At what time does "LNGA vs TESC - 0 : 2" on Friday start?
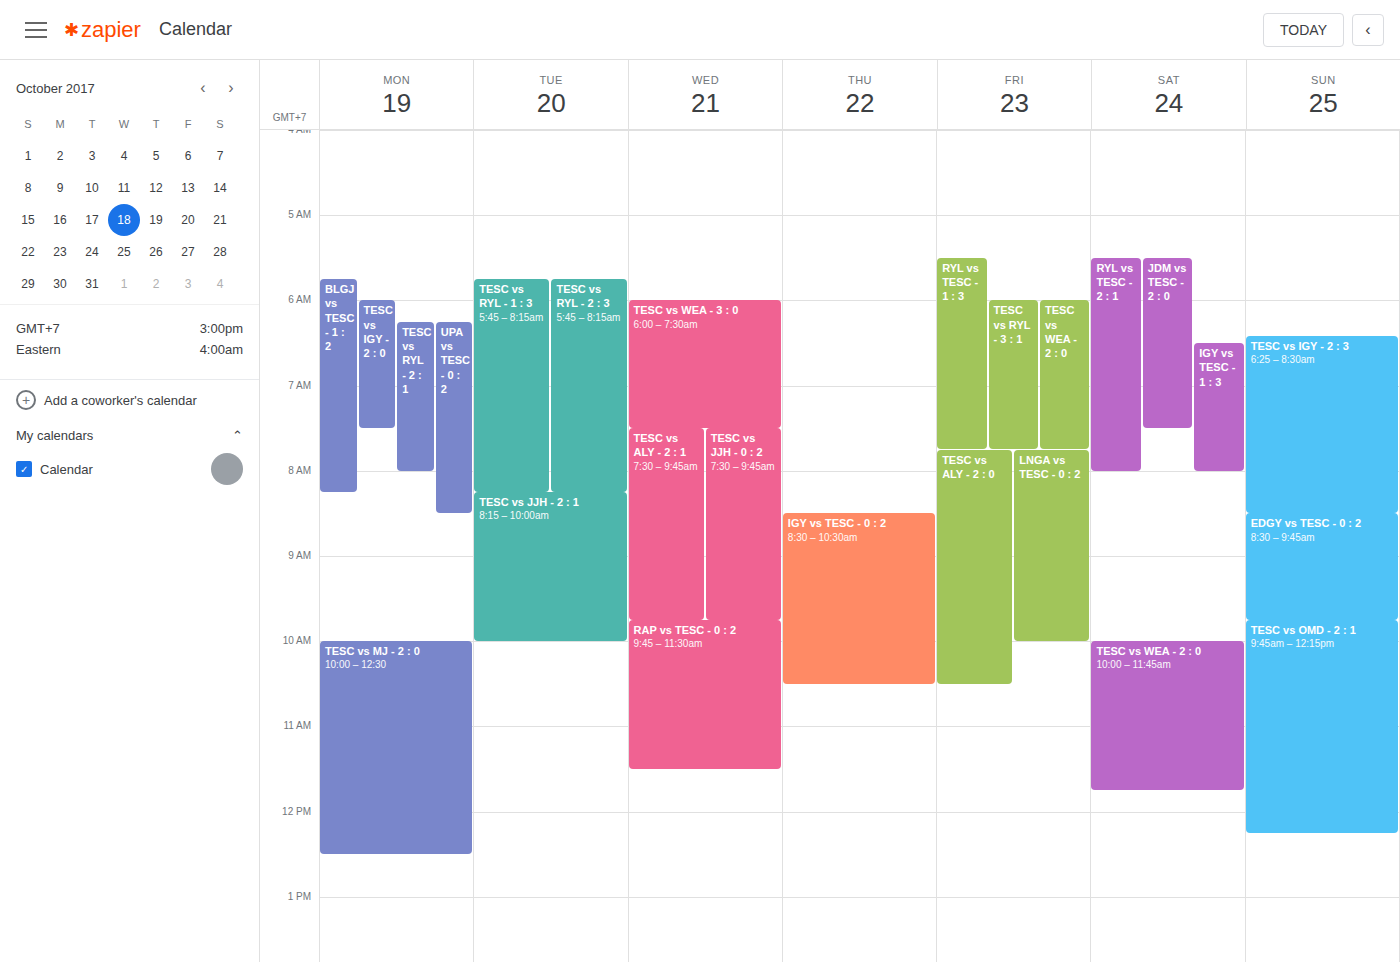
7:45 AM